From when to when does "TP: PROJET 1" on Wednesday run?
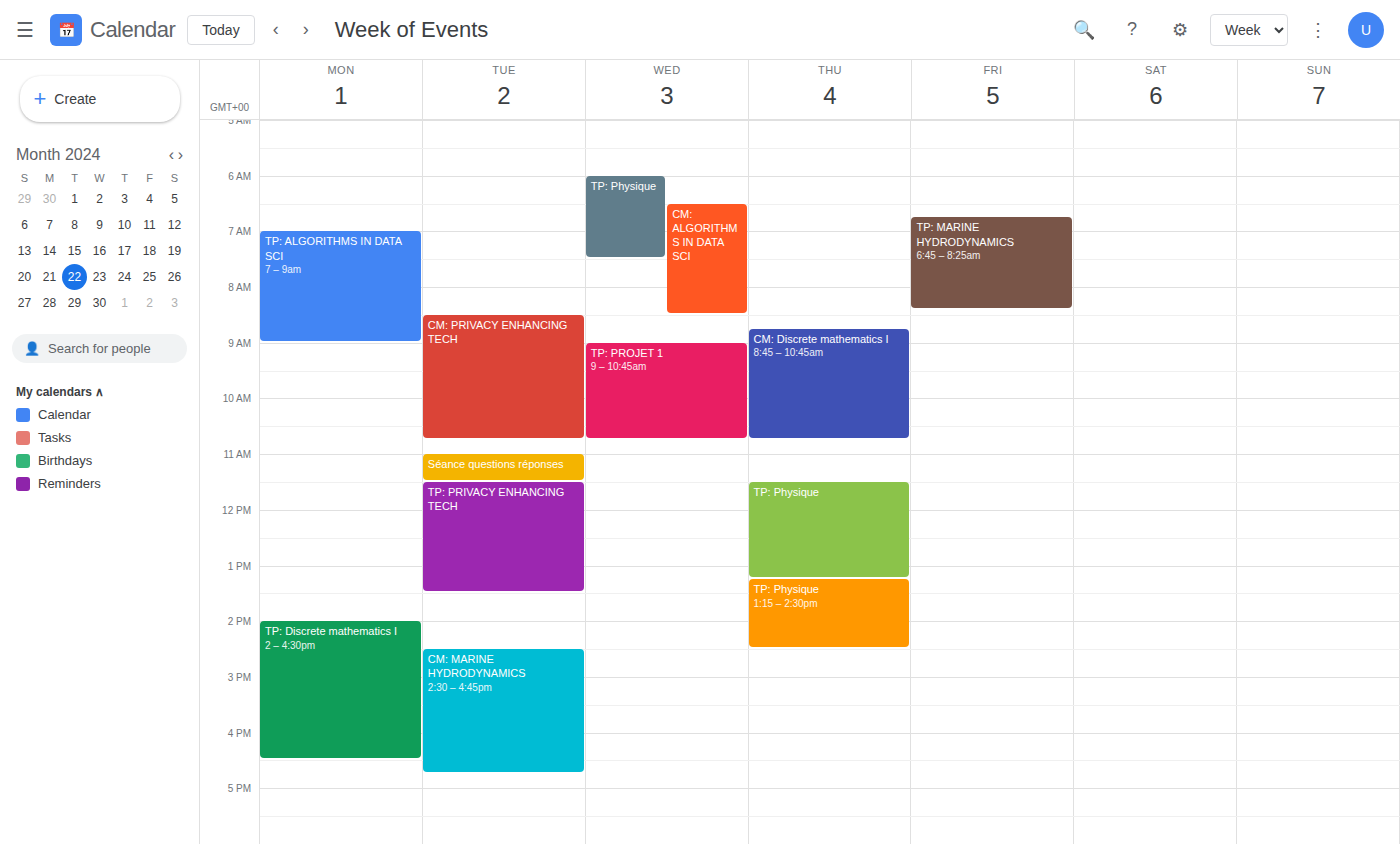
9:00 AM to 10:45 AM